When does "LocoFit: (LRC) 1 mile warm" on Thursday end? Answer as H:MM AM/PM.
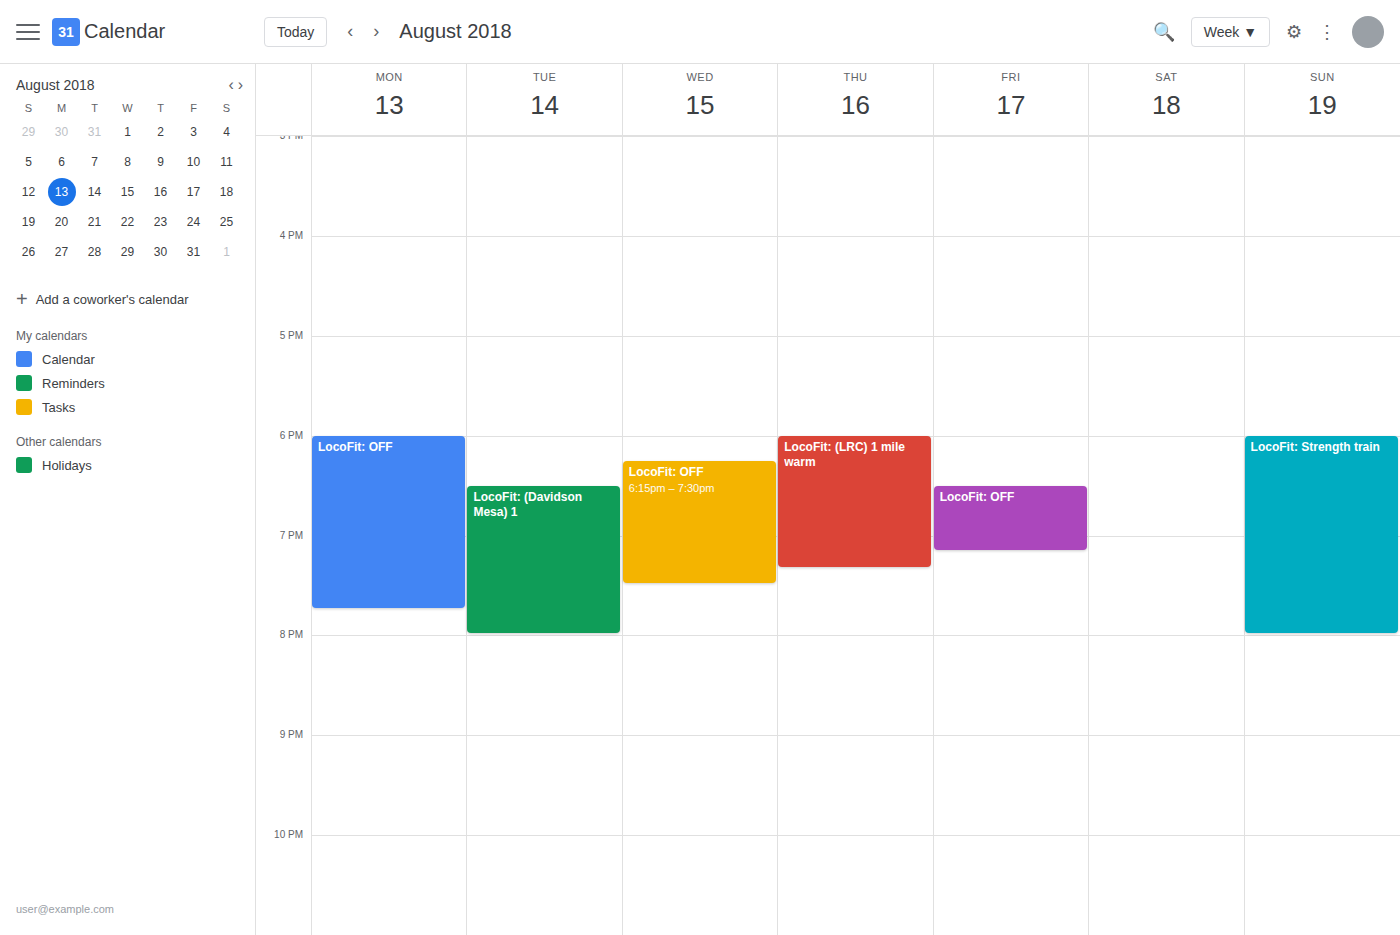
7:20 PM